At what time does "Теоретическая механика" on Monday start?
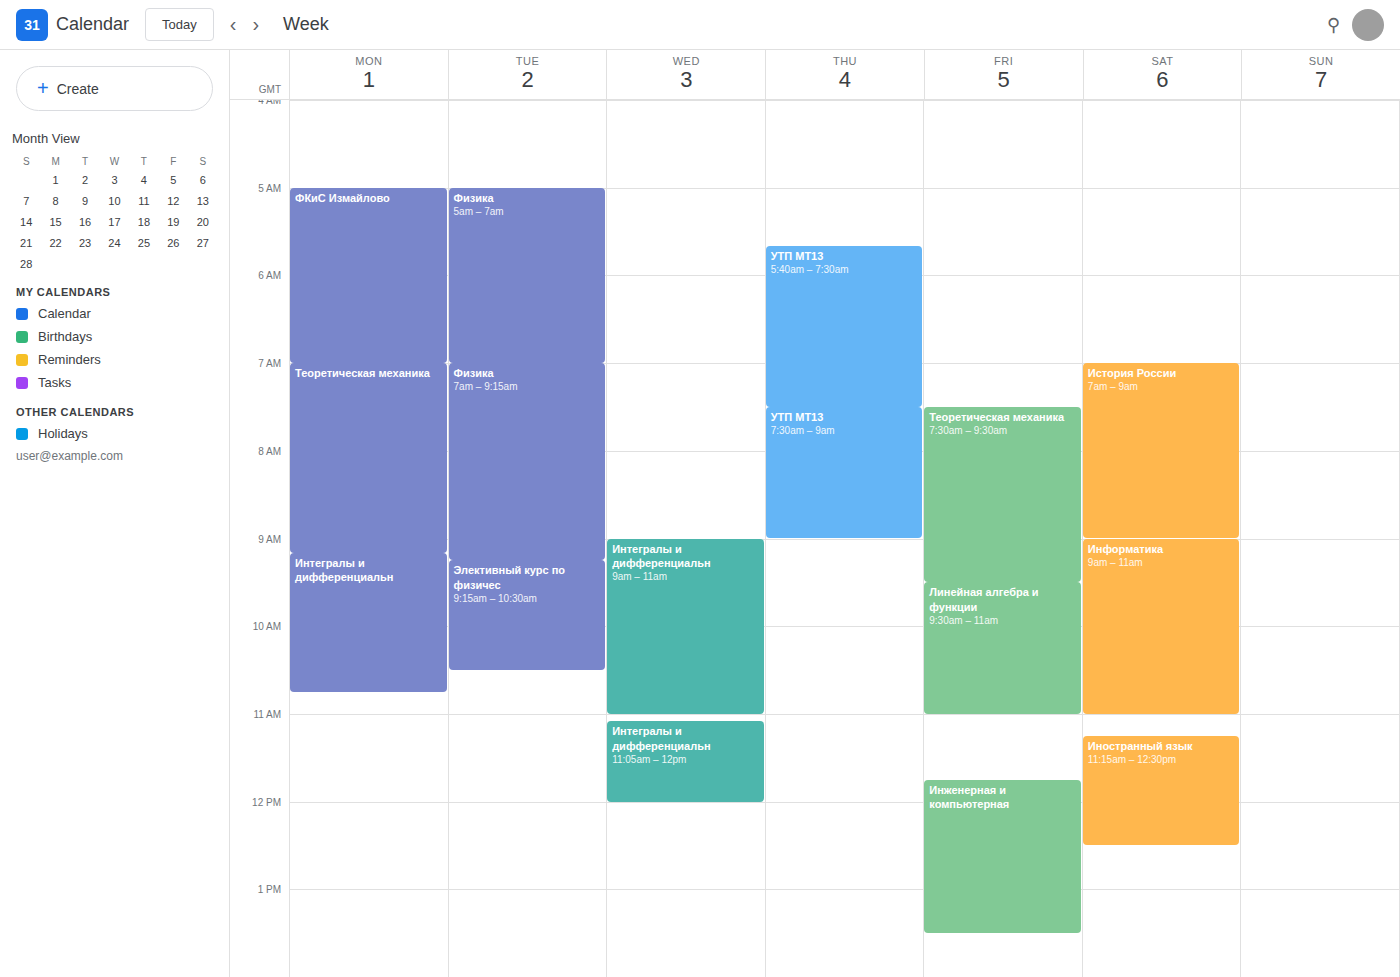
7:00 AM